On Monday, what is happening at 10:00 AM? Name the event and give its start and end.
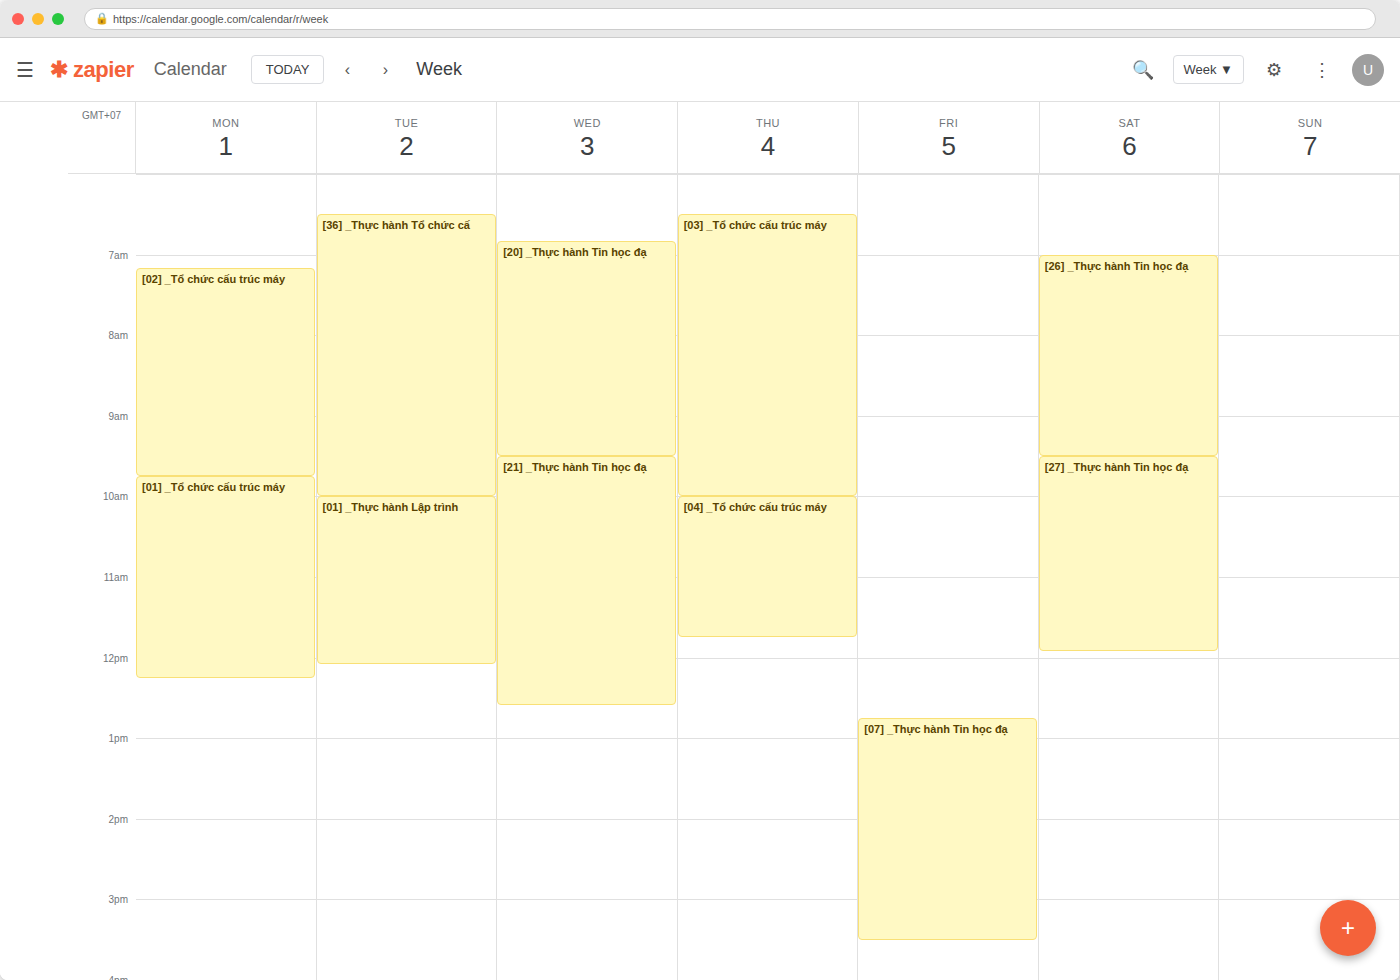
"[01] _Tổ chức cấu trúc máy", 9:45 AM to 12:15 PM